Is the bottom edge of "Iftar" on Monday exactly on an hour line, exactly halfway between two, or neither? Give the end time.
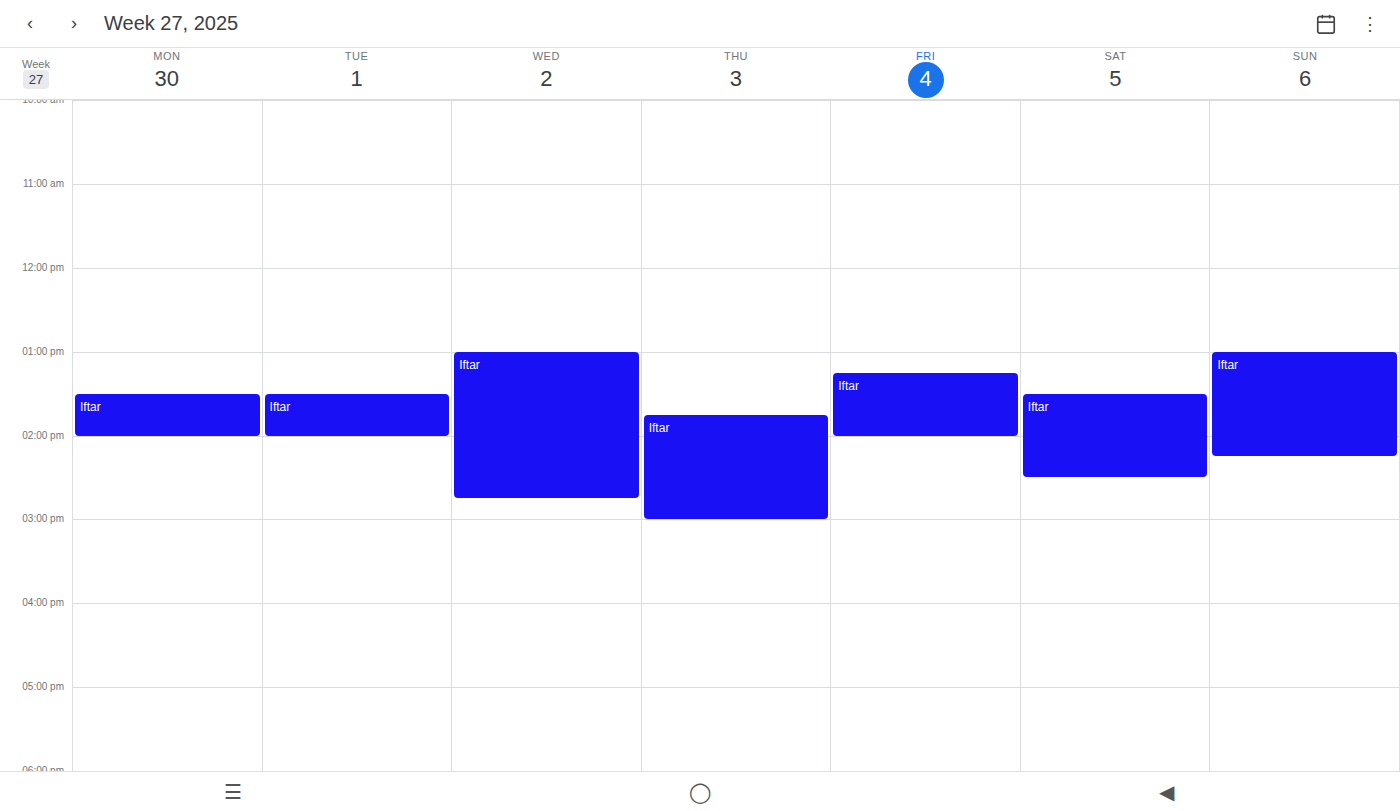
2:00 PM -- exactly on the 2 PM line.